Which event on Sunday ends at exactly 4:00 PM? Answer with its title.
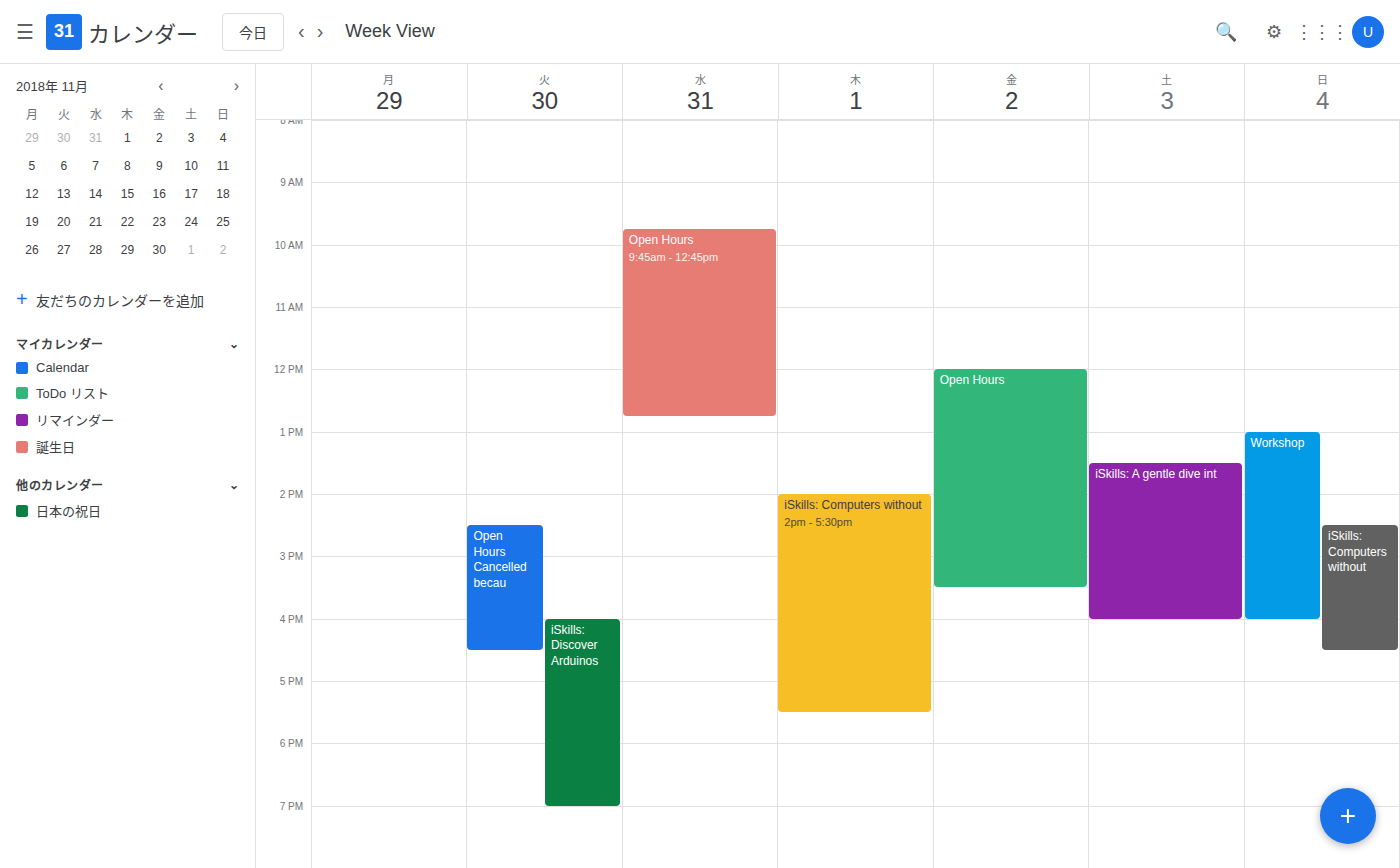
"Workshop"